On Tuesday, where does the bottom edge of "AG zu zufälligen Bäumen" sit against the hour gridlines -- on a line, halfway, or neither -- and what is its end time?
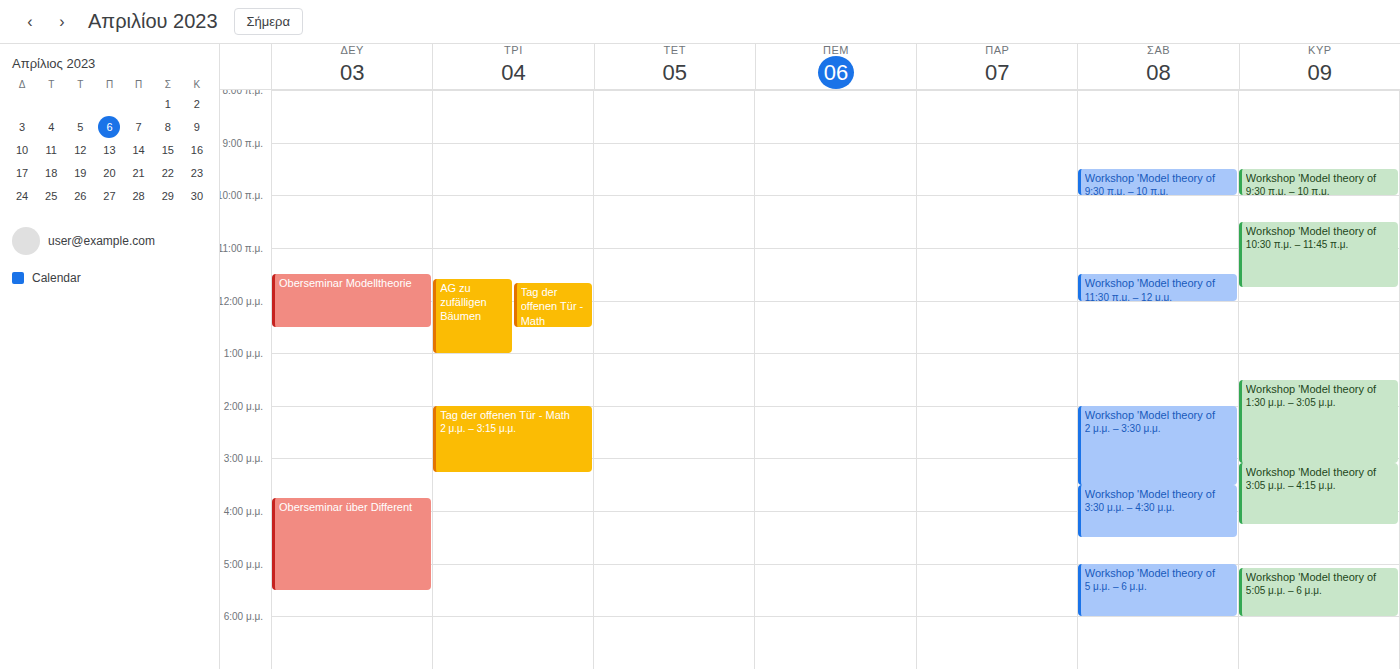
1:00 PM -- exactly on the 1 PM line.